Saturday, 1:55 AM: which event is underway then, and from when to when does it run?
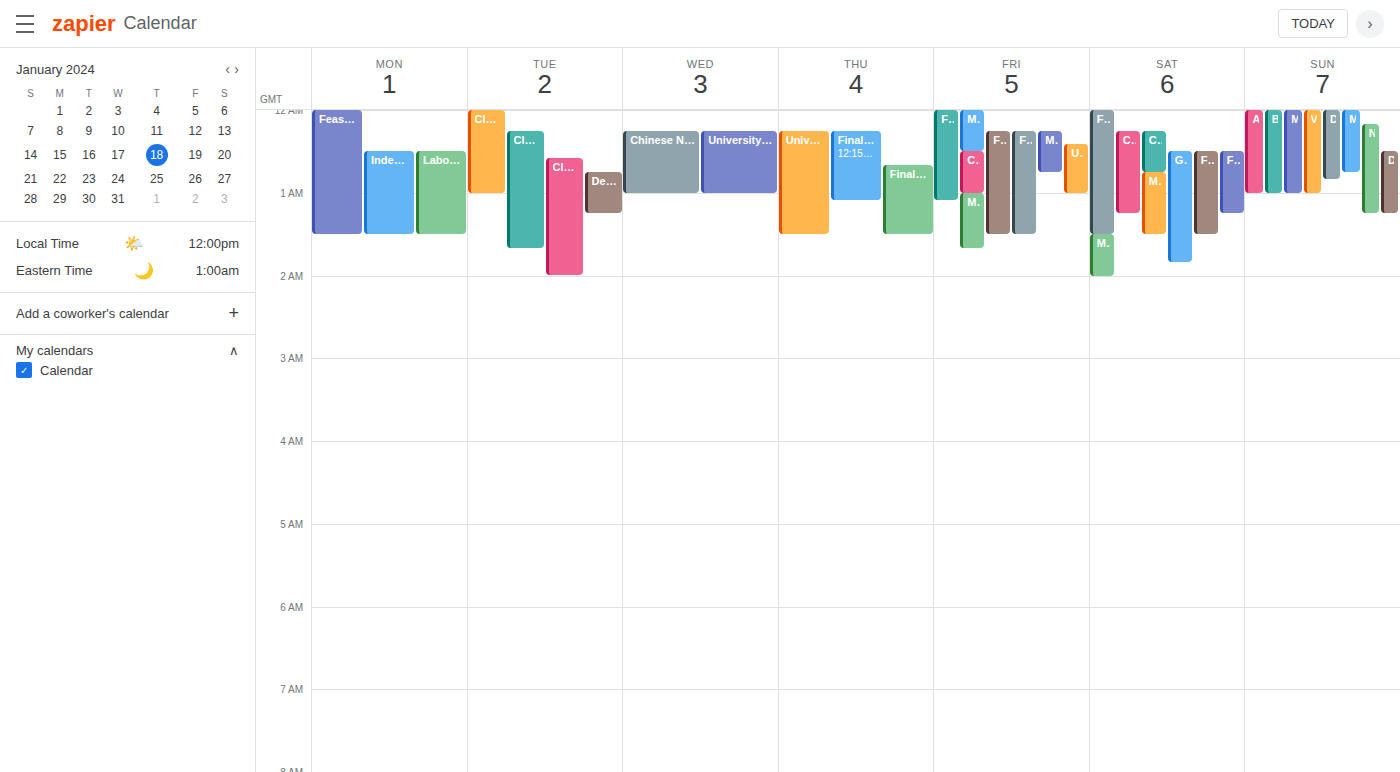
"Midterm Examinations (Clus", 1:30 AM to 2:00 AM